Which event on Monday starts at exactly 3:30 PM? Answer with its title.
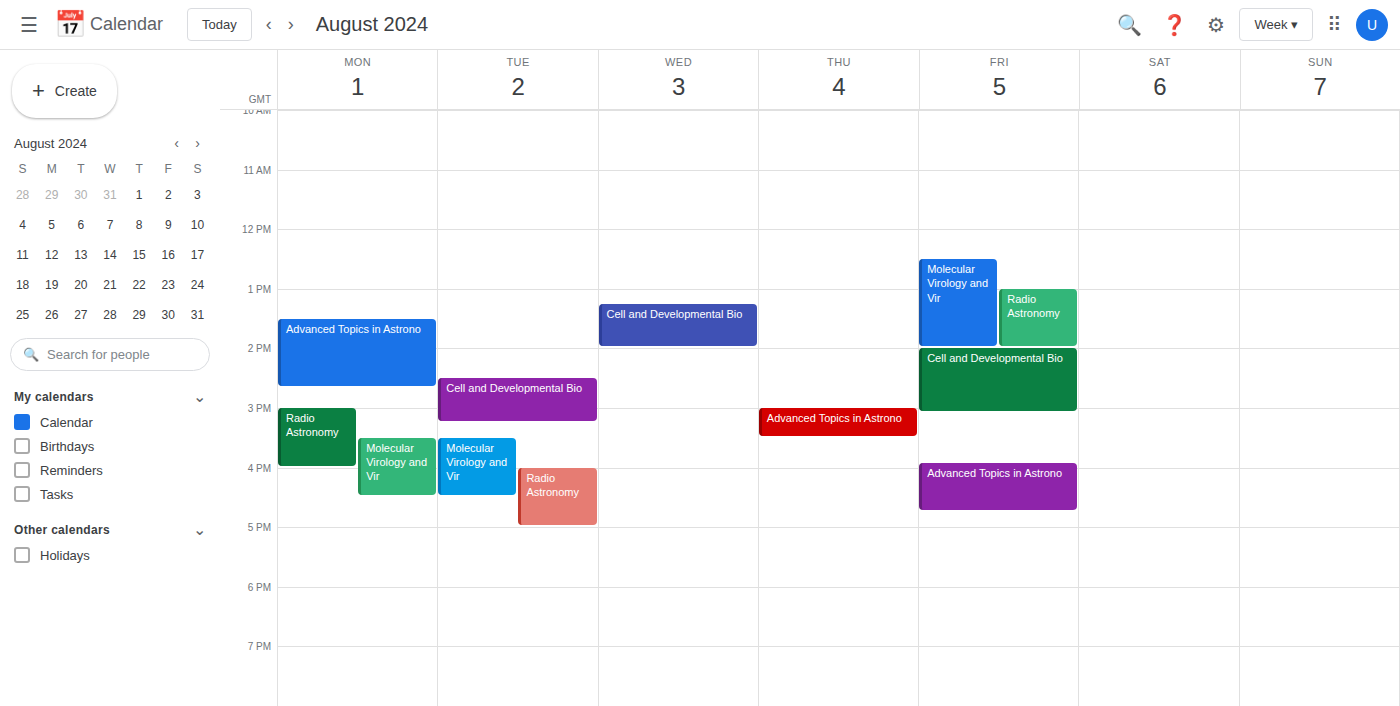
"Molecular Virology and Vir"